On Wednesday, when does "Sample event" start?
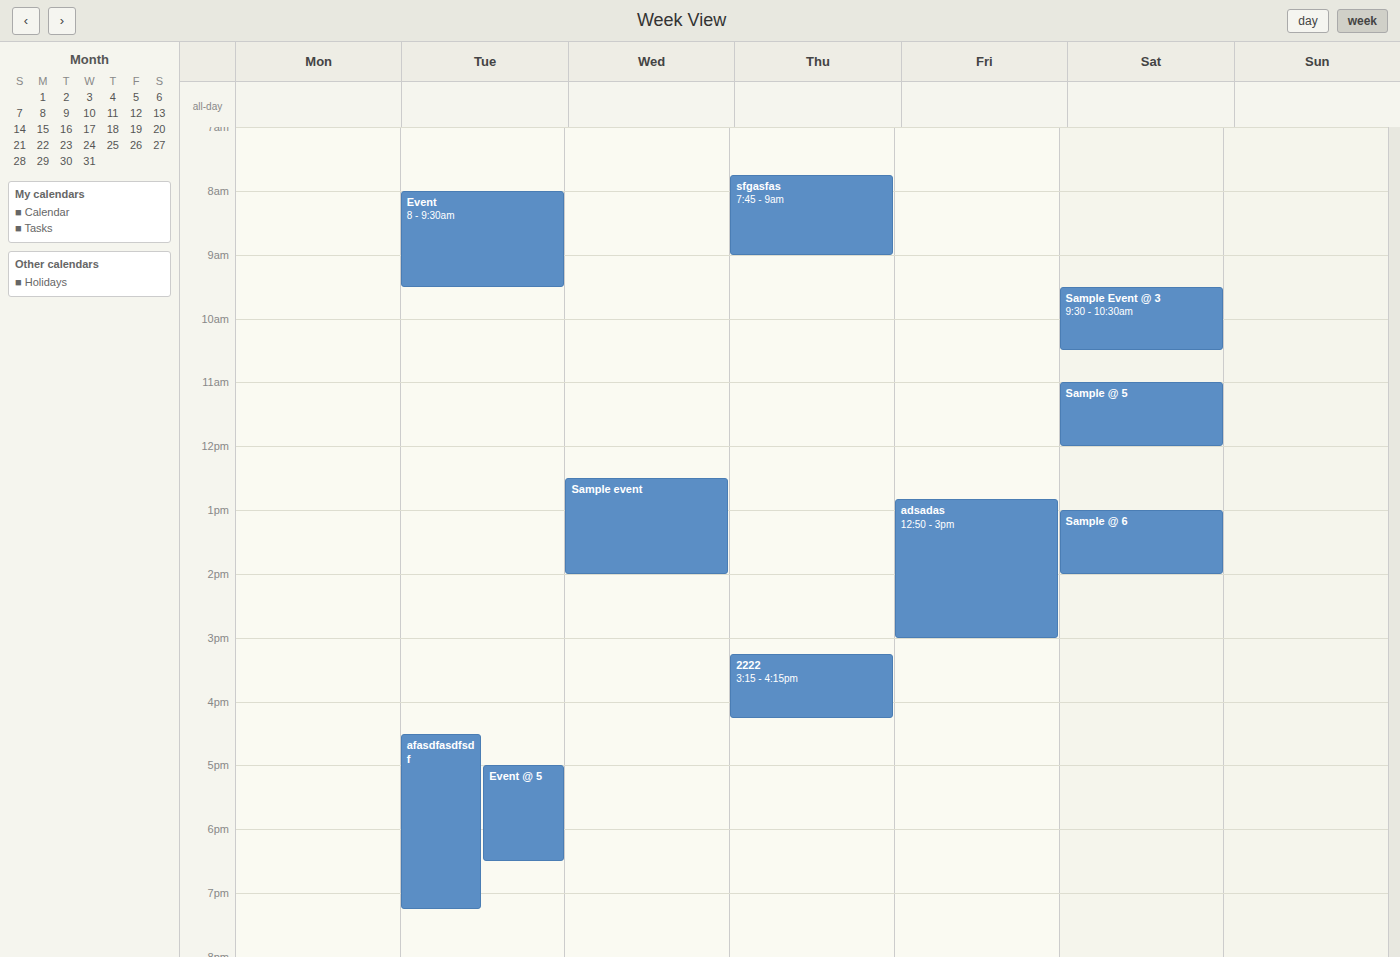
12:30 PM